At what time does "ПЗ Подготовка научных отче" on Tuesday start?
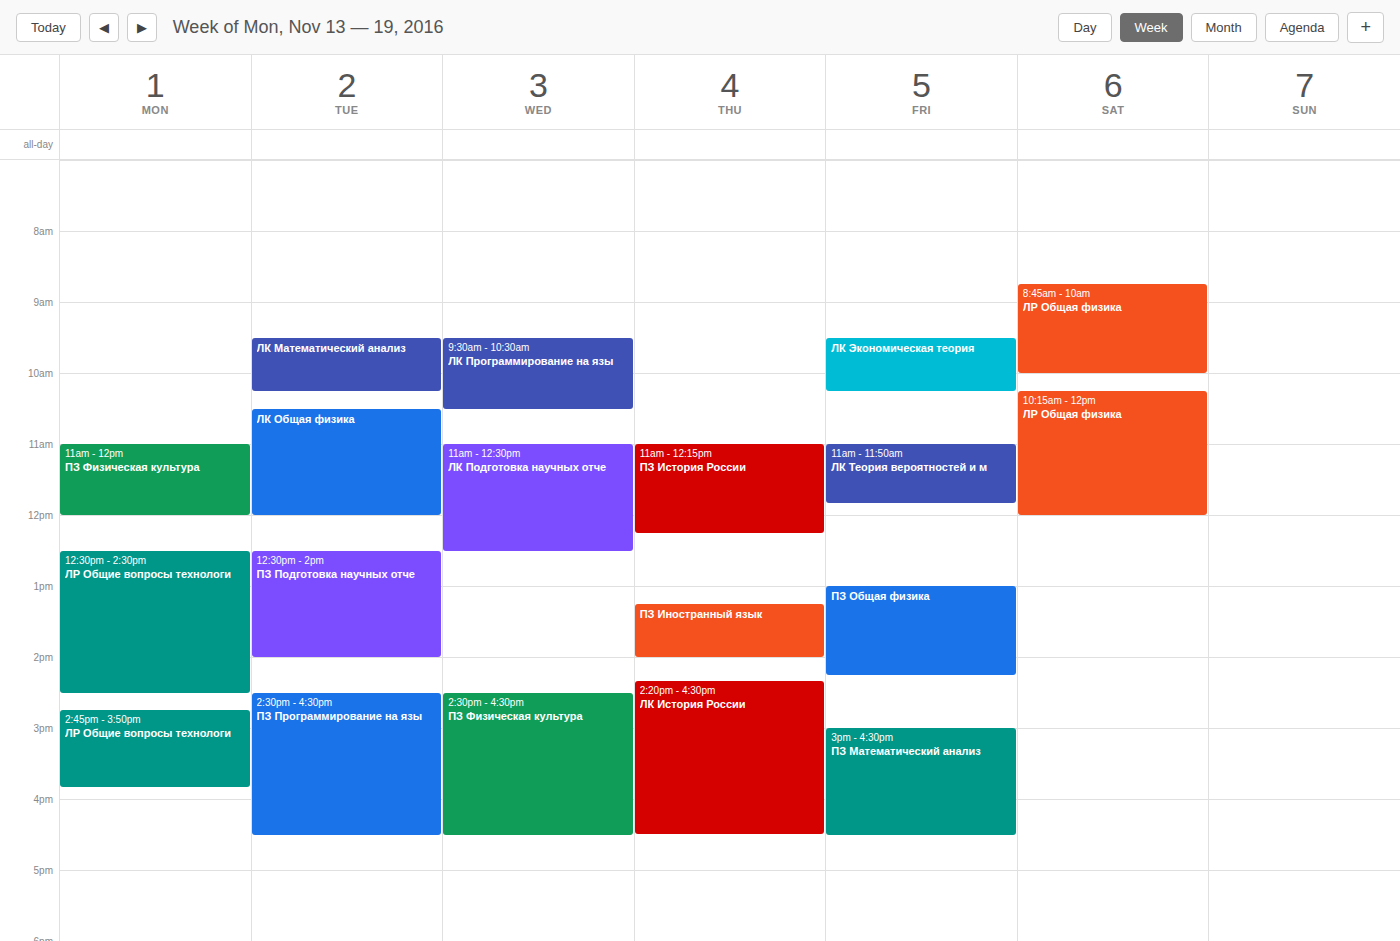
12:30 PM